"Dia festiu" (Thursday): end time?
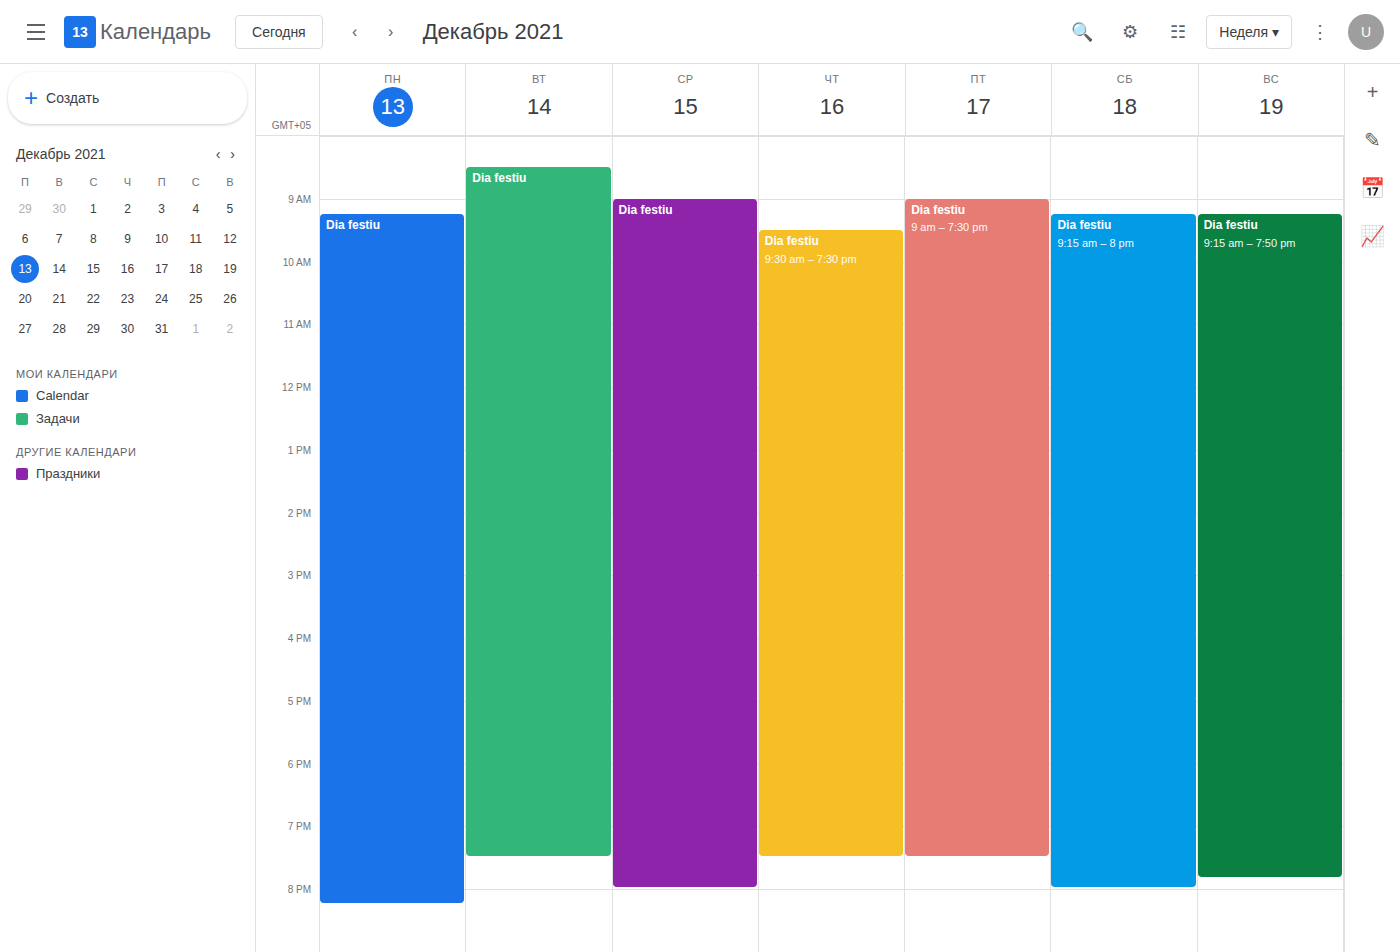
19:30